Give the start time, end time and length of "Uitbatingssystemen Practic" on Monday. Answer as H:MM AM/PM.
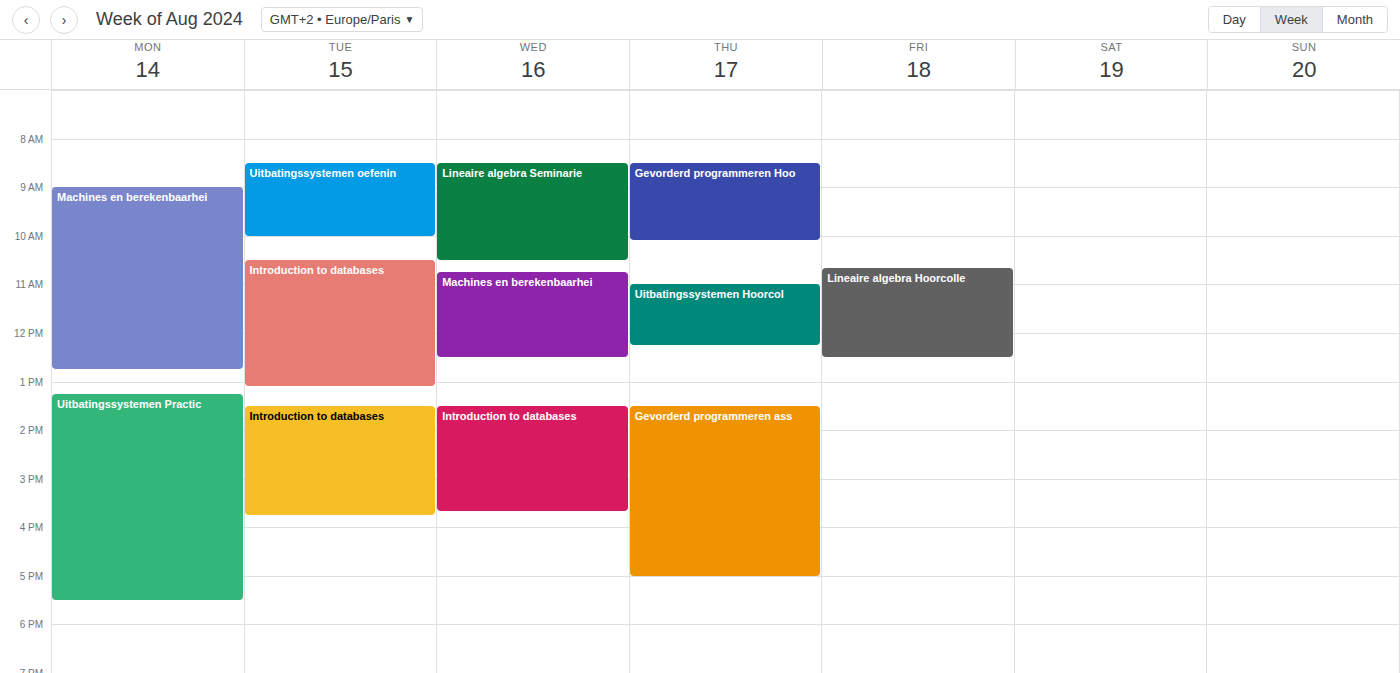
1:15 PM to 5:30 PM, 4 hours 15 minutes